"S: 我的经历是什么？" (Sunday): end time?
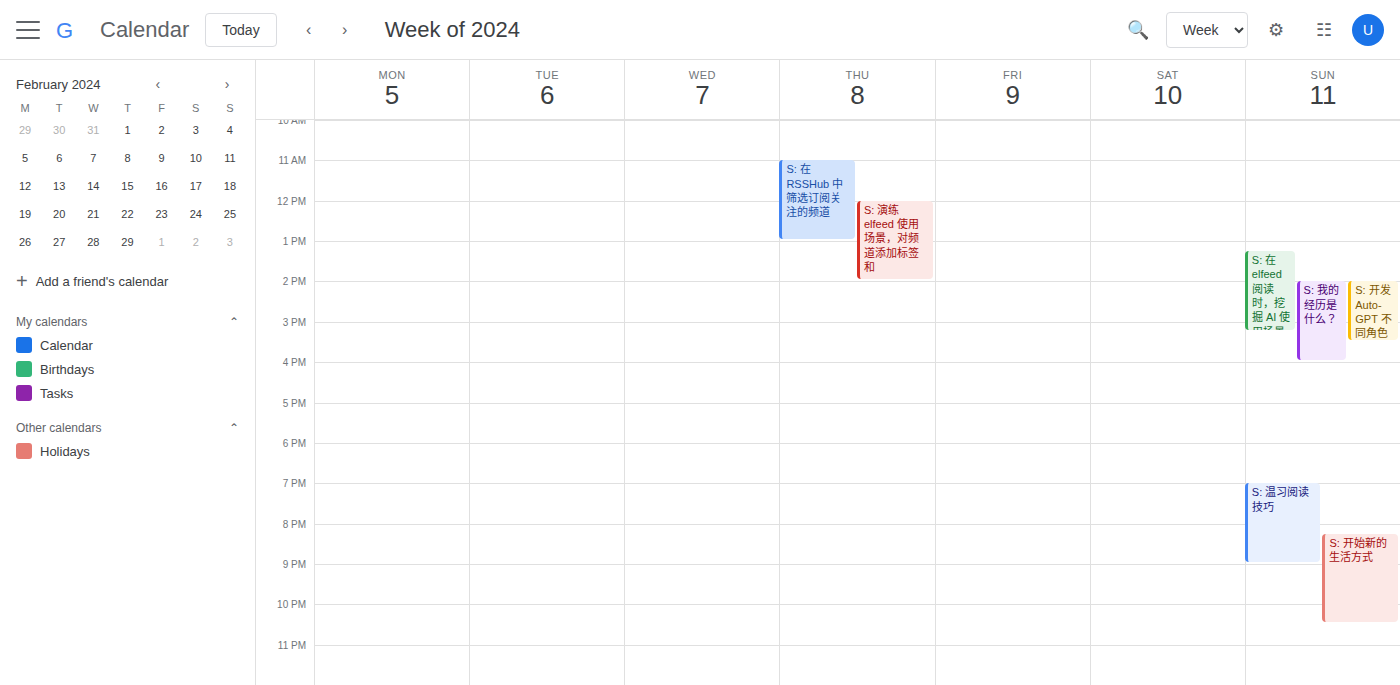
4:00 PM